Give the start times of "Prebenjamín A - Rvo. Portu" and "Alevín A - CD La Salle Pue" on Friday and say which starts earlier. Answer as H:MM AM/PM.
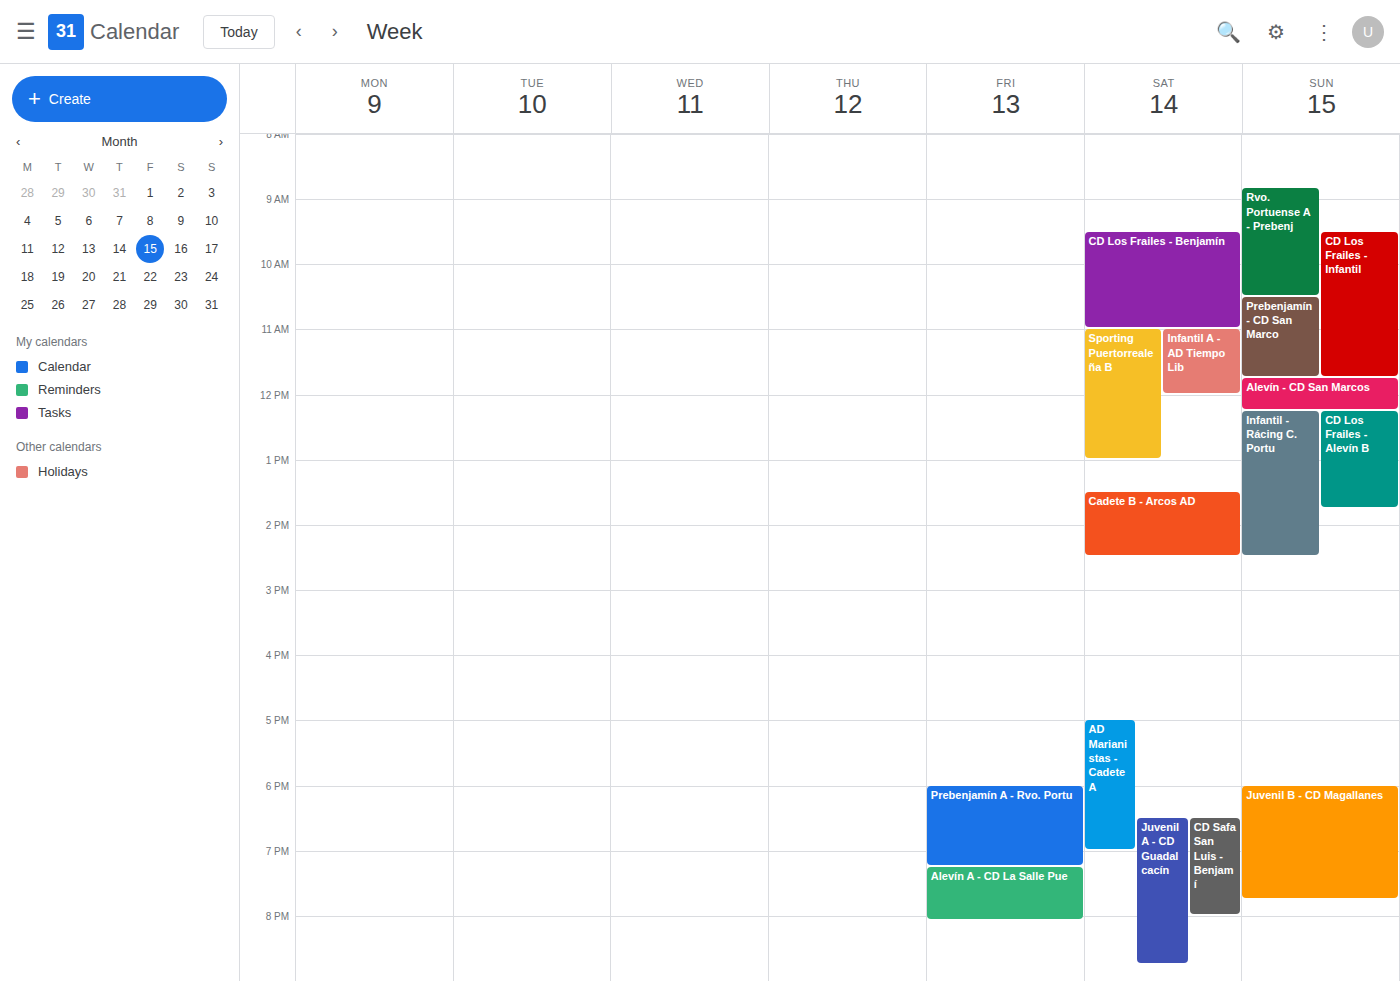
"Prebenjamín A - Rvo. Portu" 6:00 PM; "Alevín A - CD La Salle Pue" 7:15 PM.